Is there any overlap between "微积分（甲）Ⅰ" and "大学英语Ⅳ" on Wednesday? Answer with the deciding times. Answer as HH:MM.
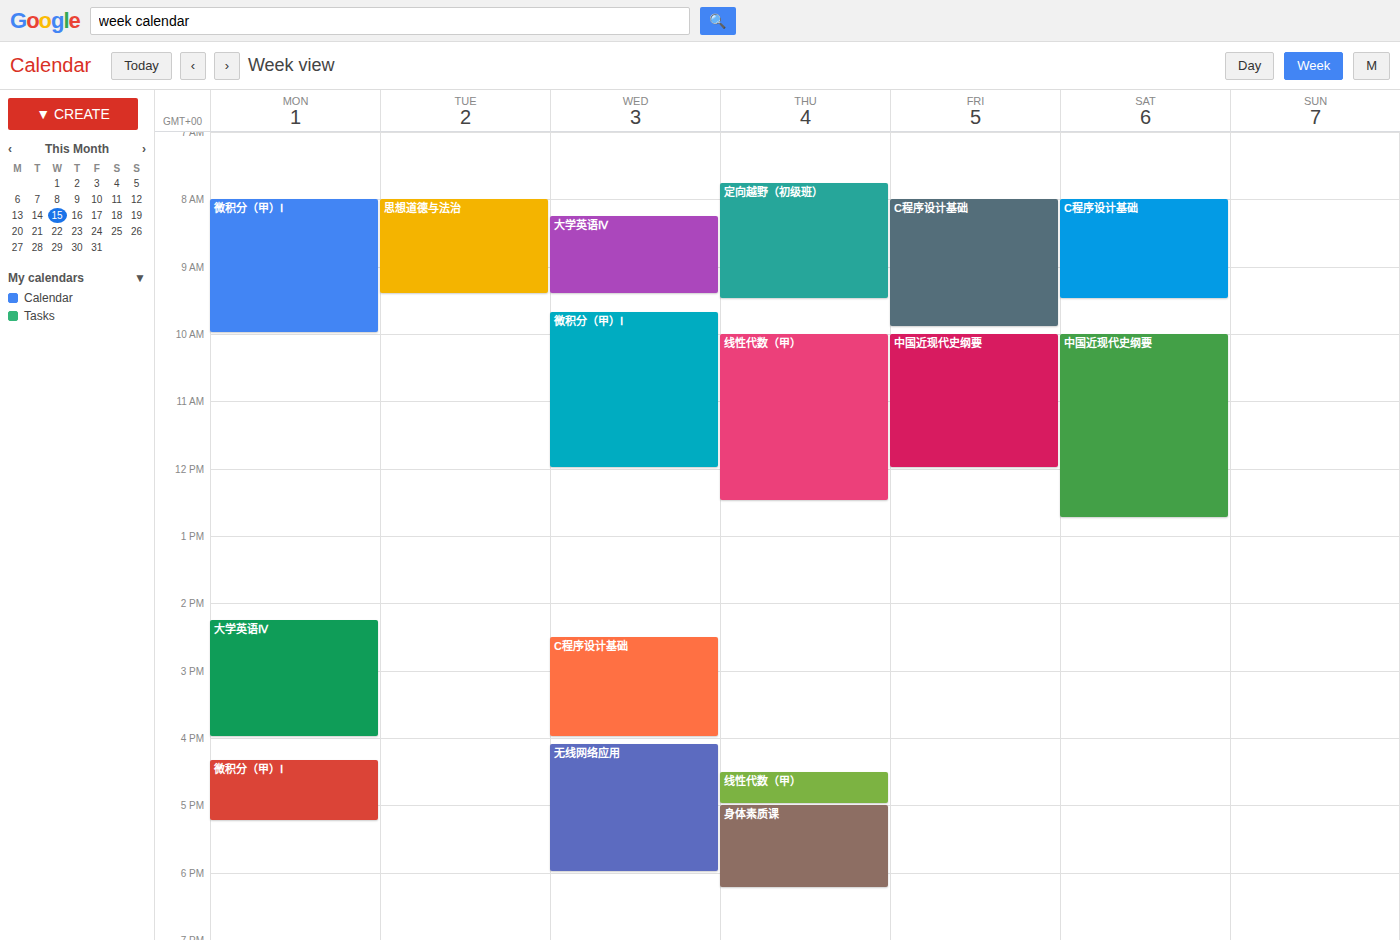
"大学英语Ⅳ" ends at 09:25 and "微积分（甲）Ⅰ" starts at 09:40 -- no overlap.